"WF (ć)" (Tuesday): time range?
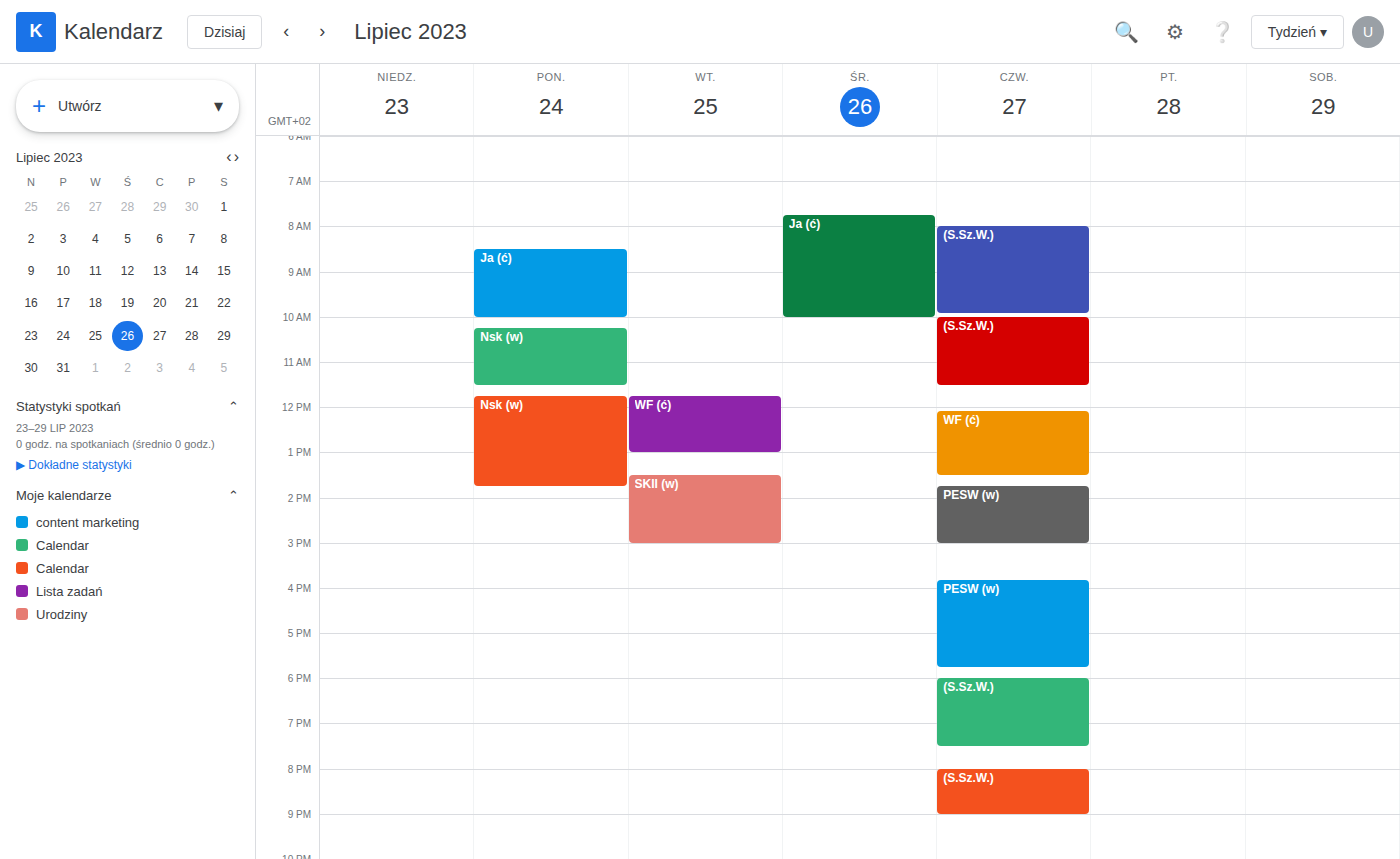
11:45 AM to 1:00 PM